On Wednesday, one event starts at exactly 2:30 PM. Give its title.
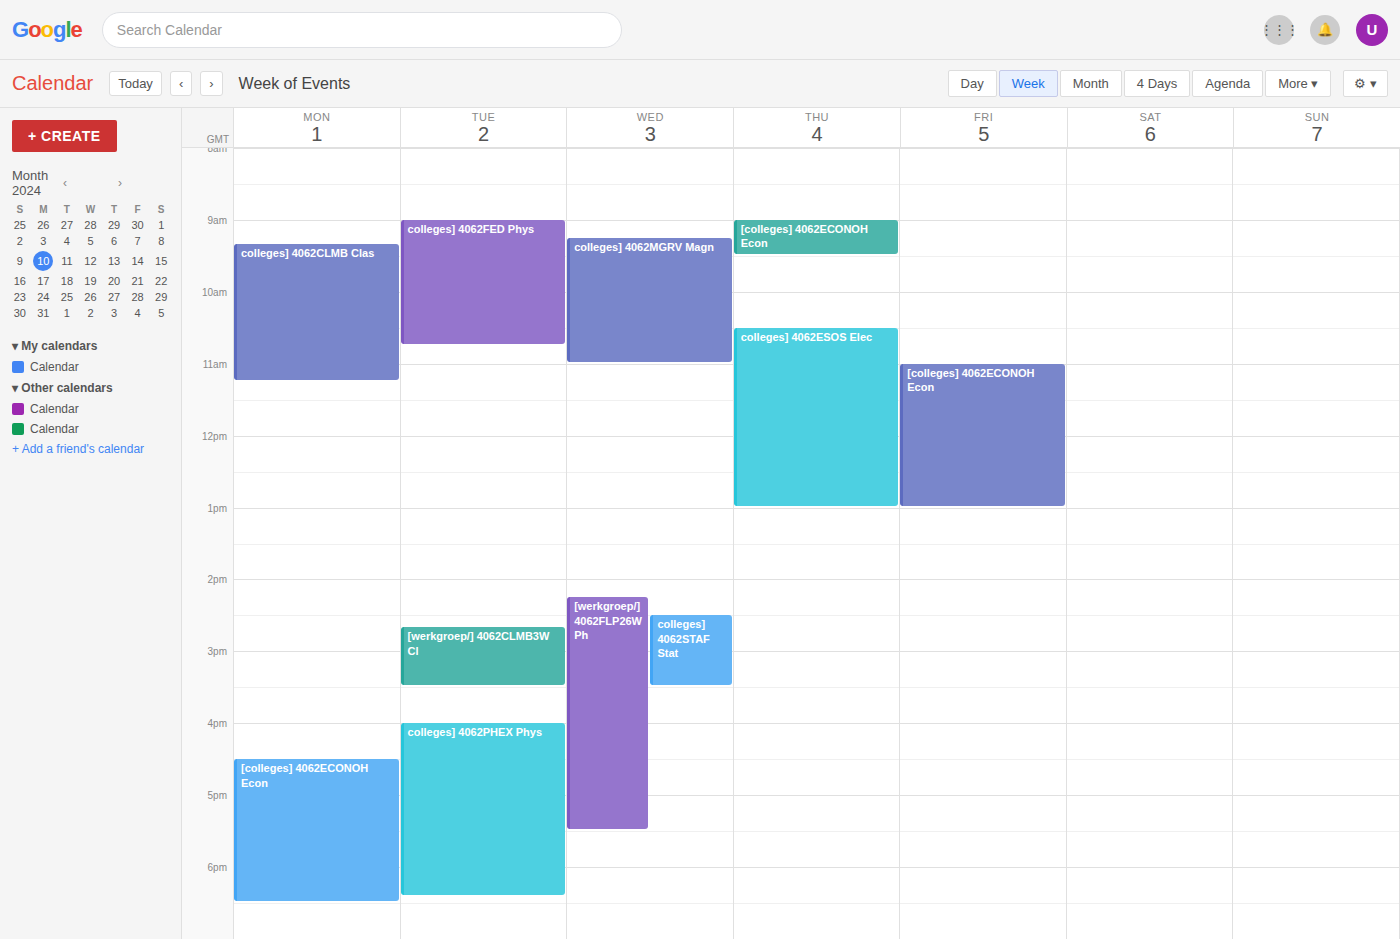
"colleges] 4062STAF Stat"